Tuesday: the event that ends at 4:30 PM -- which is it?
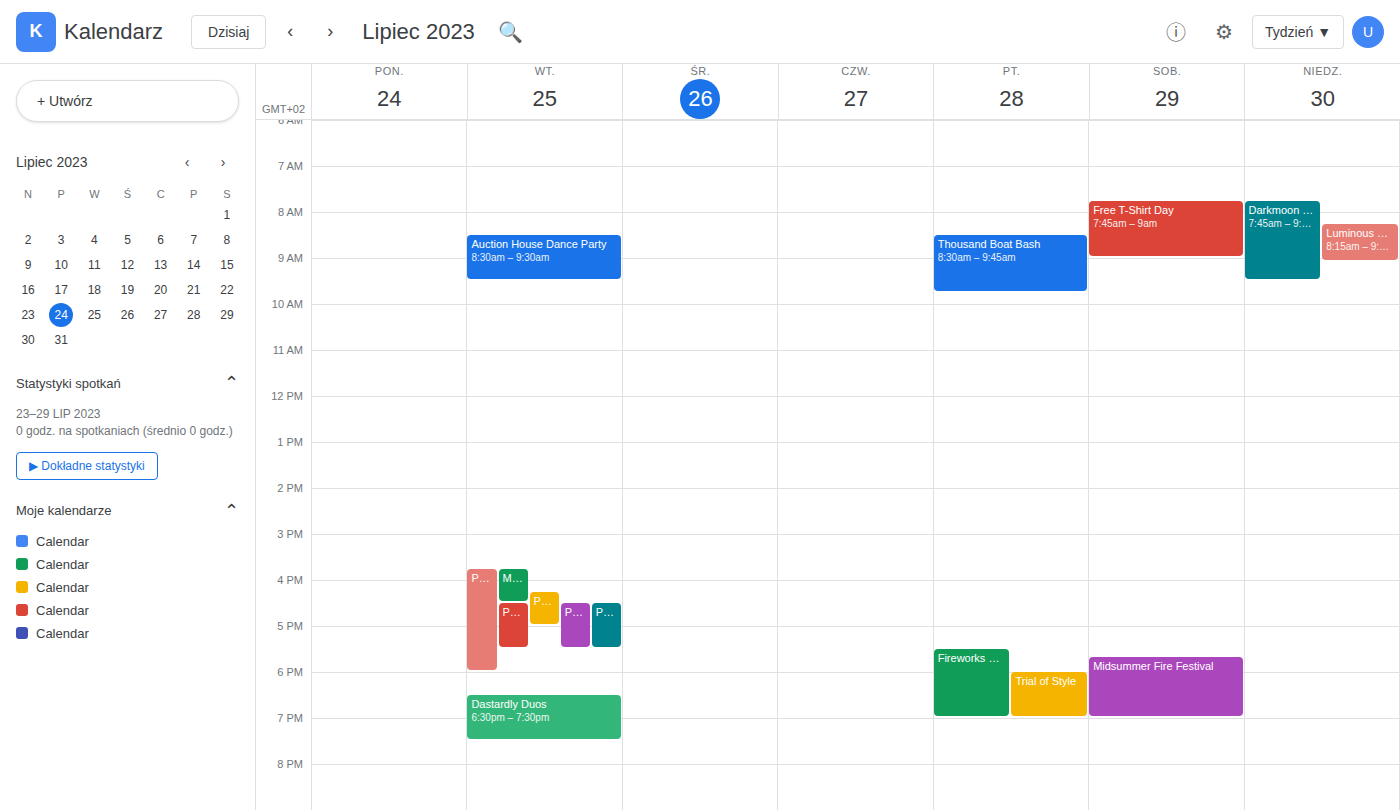
"Multi-Event"